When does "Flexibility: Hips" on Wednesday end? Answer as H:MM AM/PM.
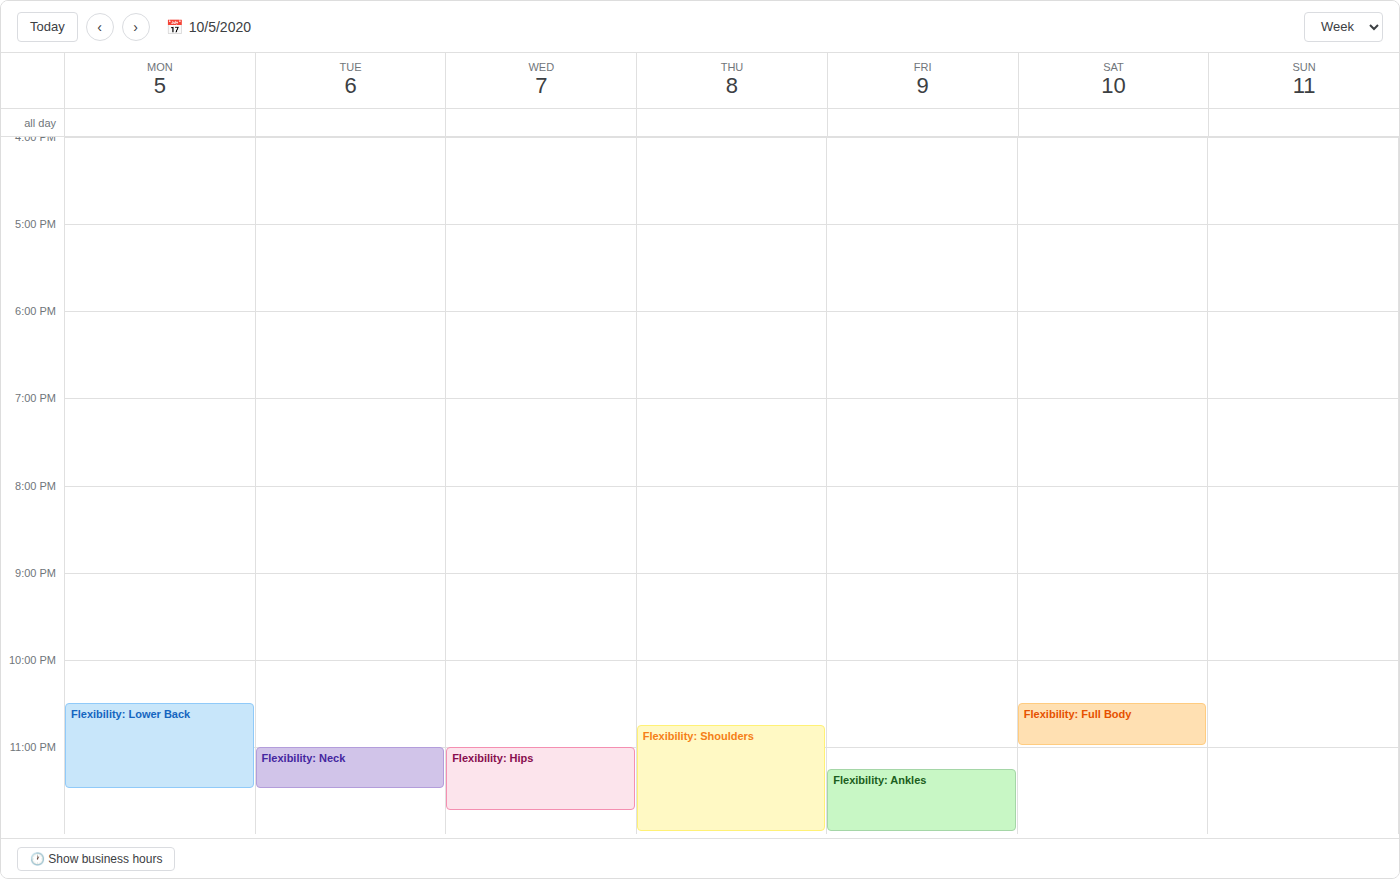
11:45 PM